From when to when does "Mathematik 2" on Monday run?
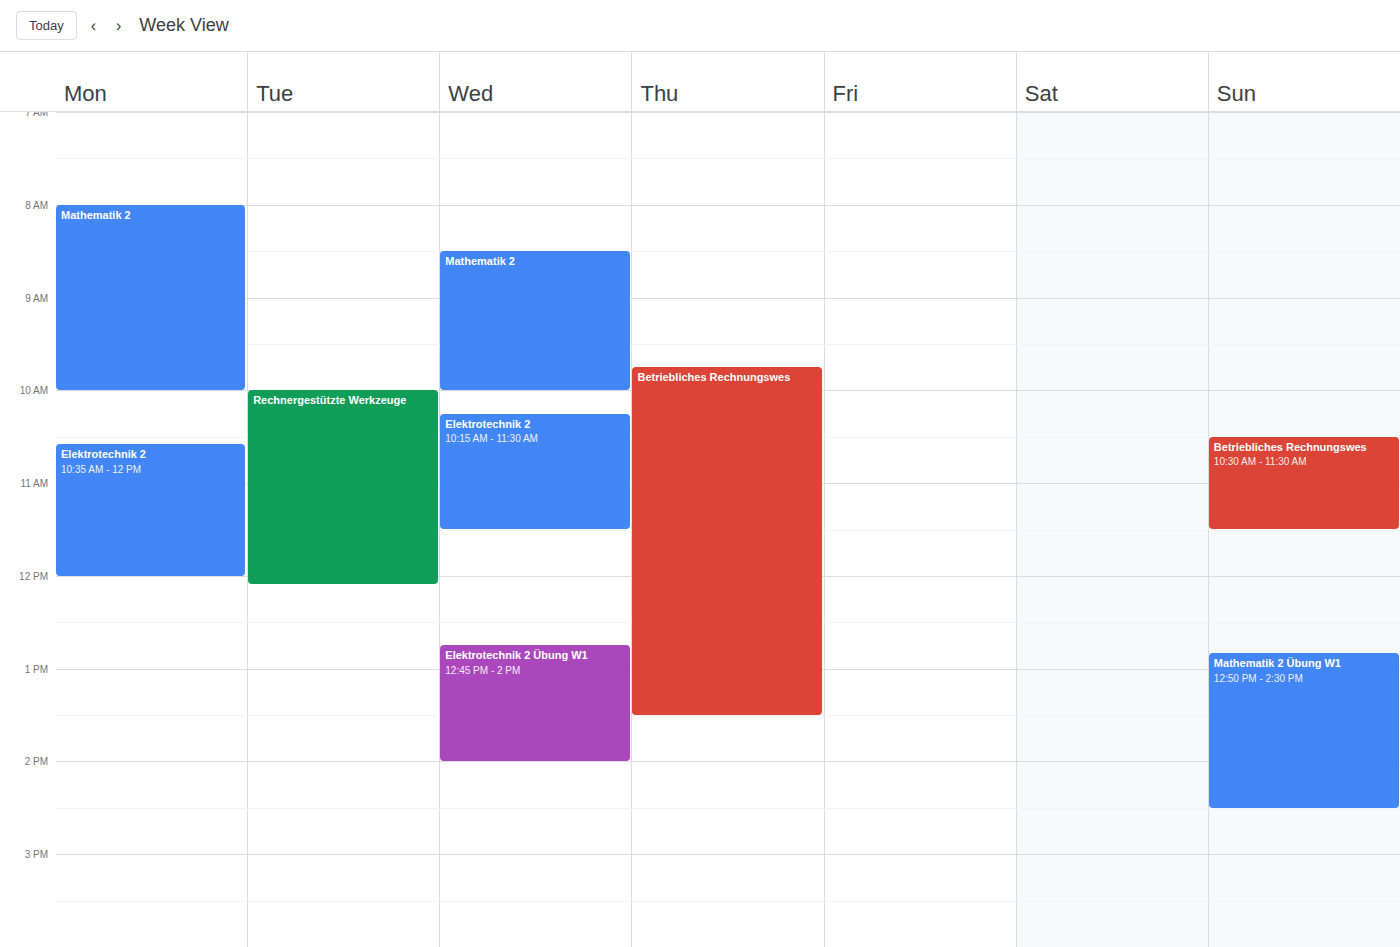
8:00 AM to 10:00 AM